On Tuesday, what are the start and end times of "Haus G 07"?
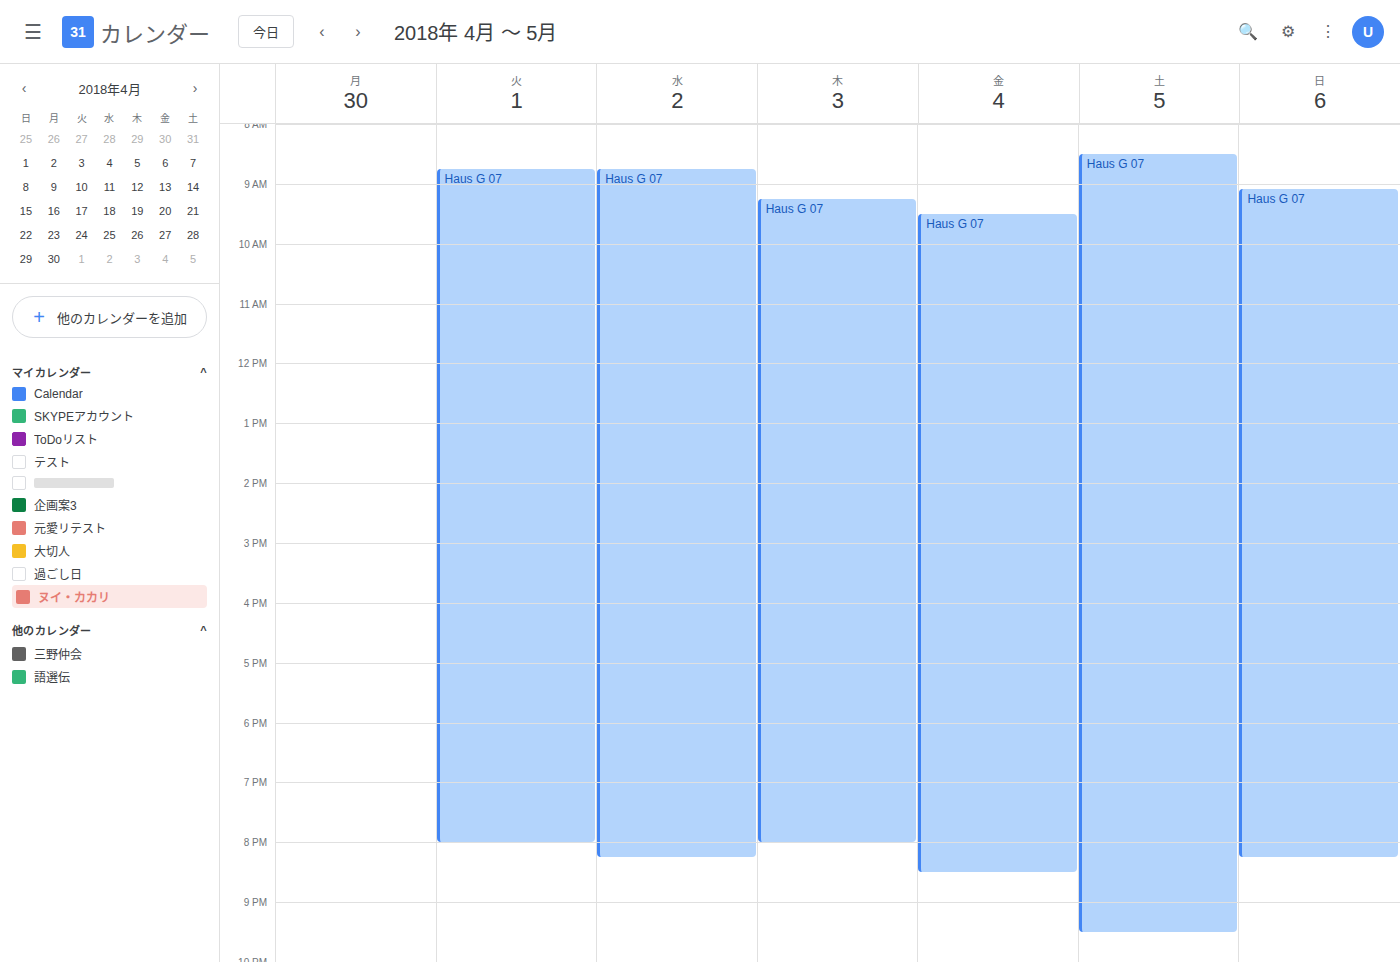
8:45 AM to 8:00 PM